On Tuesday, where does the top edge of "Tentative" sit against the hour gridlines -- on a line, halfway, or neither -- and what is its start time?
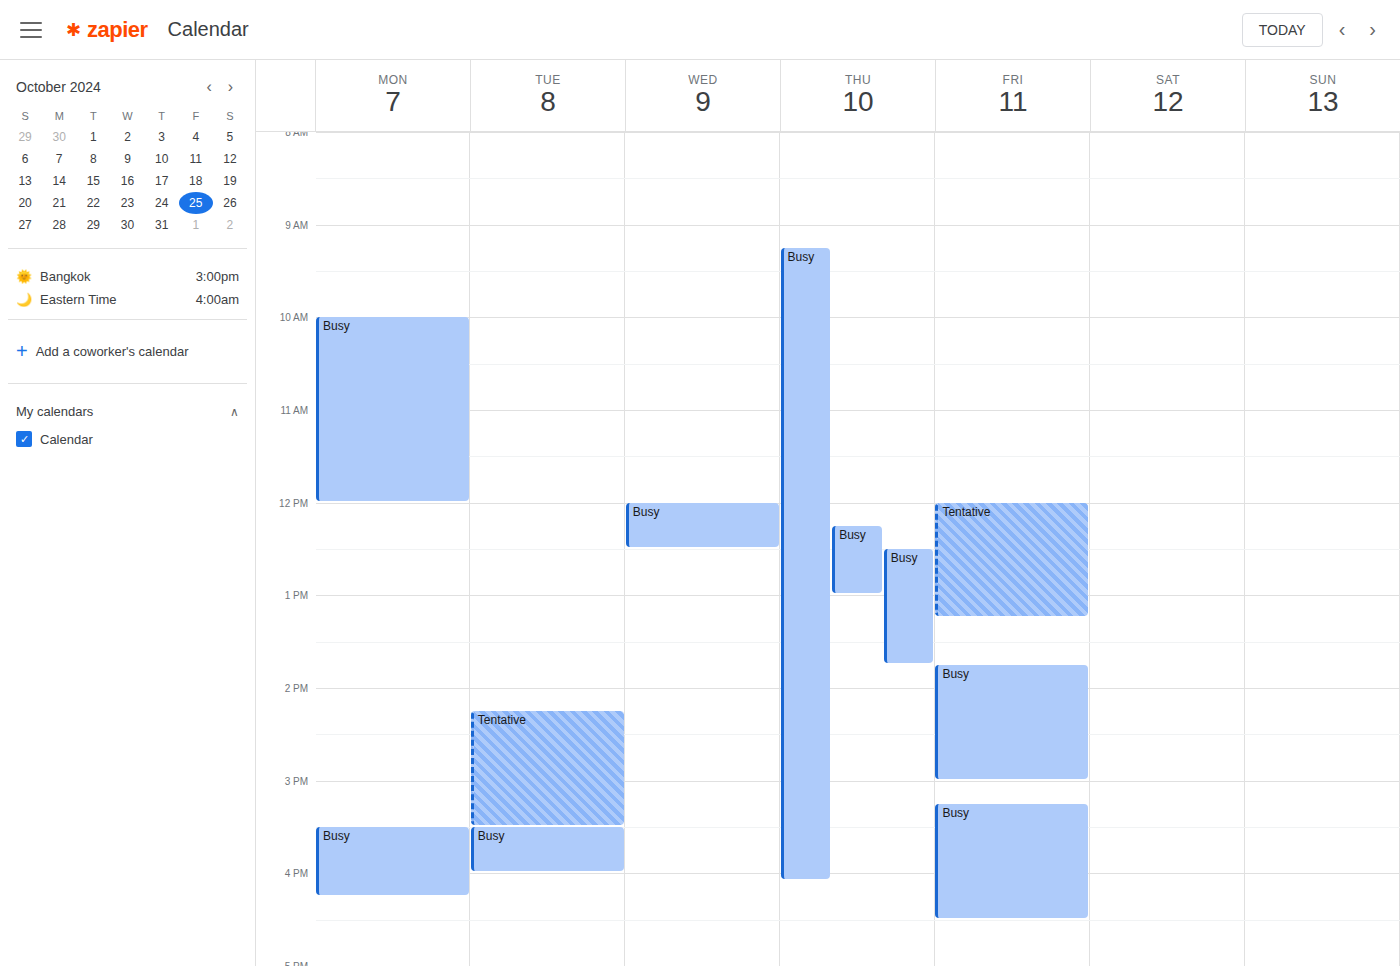
2:15 PM -- neither: a quarter of the way from the 2 PM line to the 3 PM line.